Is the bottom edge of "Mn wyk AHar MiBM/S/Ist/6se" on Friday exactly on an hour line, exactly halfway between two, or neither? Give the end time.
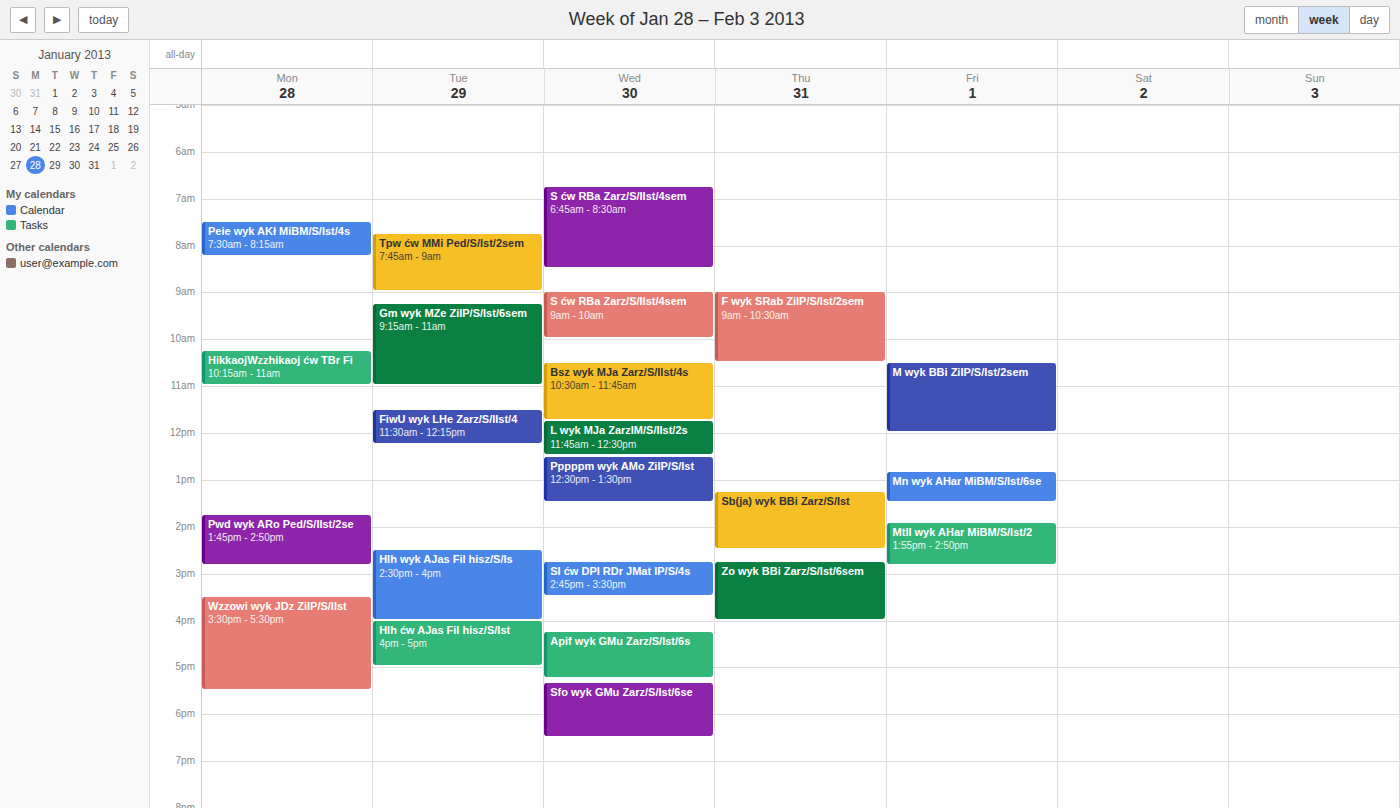
13:30 -- halfway between the 13:00 and 14:00 lines.